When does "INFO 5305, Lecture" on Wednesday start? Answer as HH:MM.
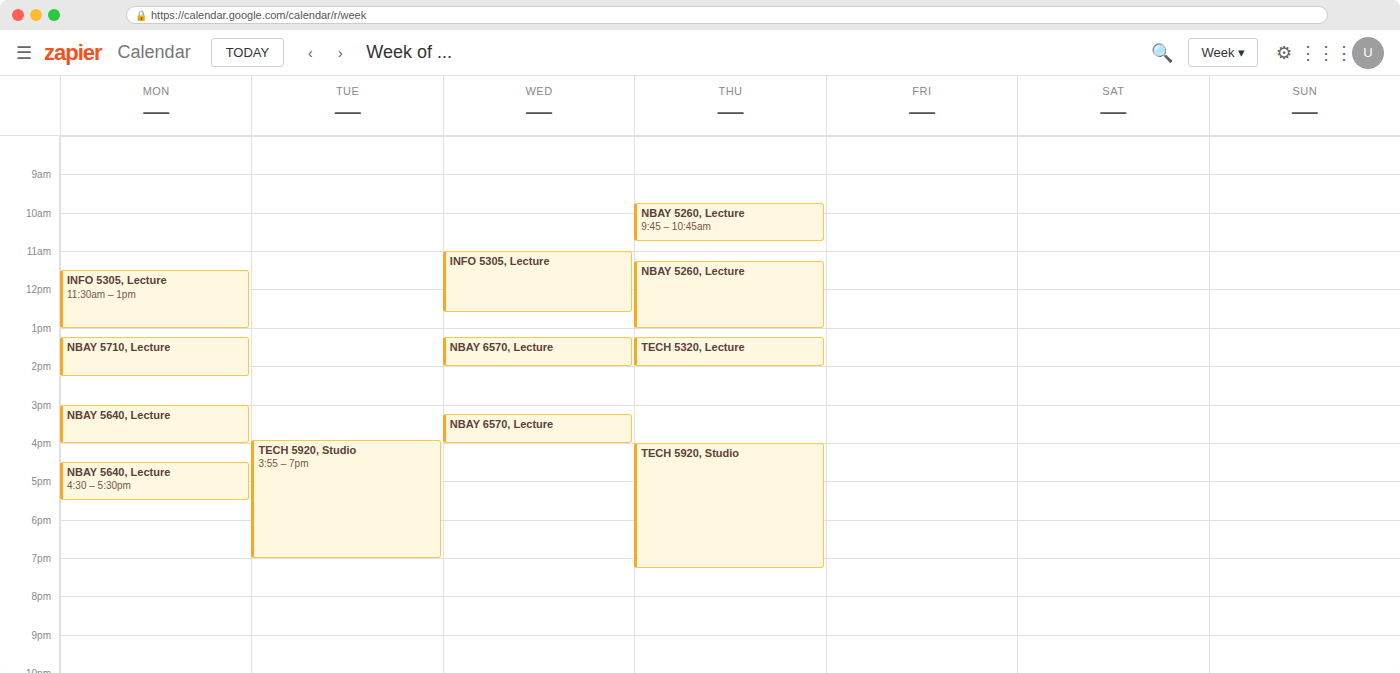
11:00